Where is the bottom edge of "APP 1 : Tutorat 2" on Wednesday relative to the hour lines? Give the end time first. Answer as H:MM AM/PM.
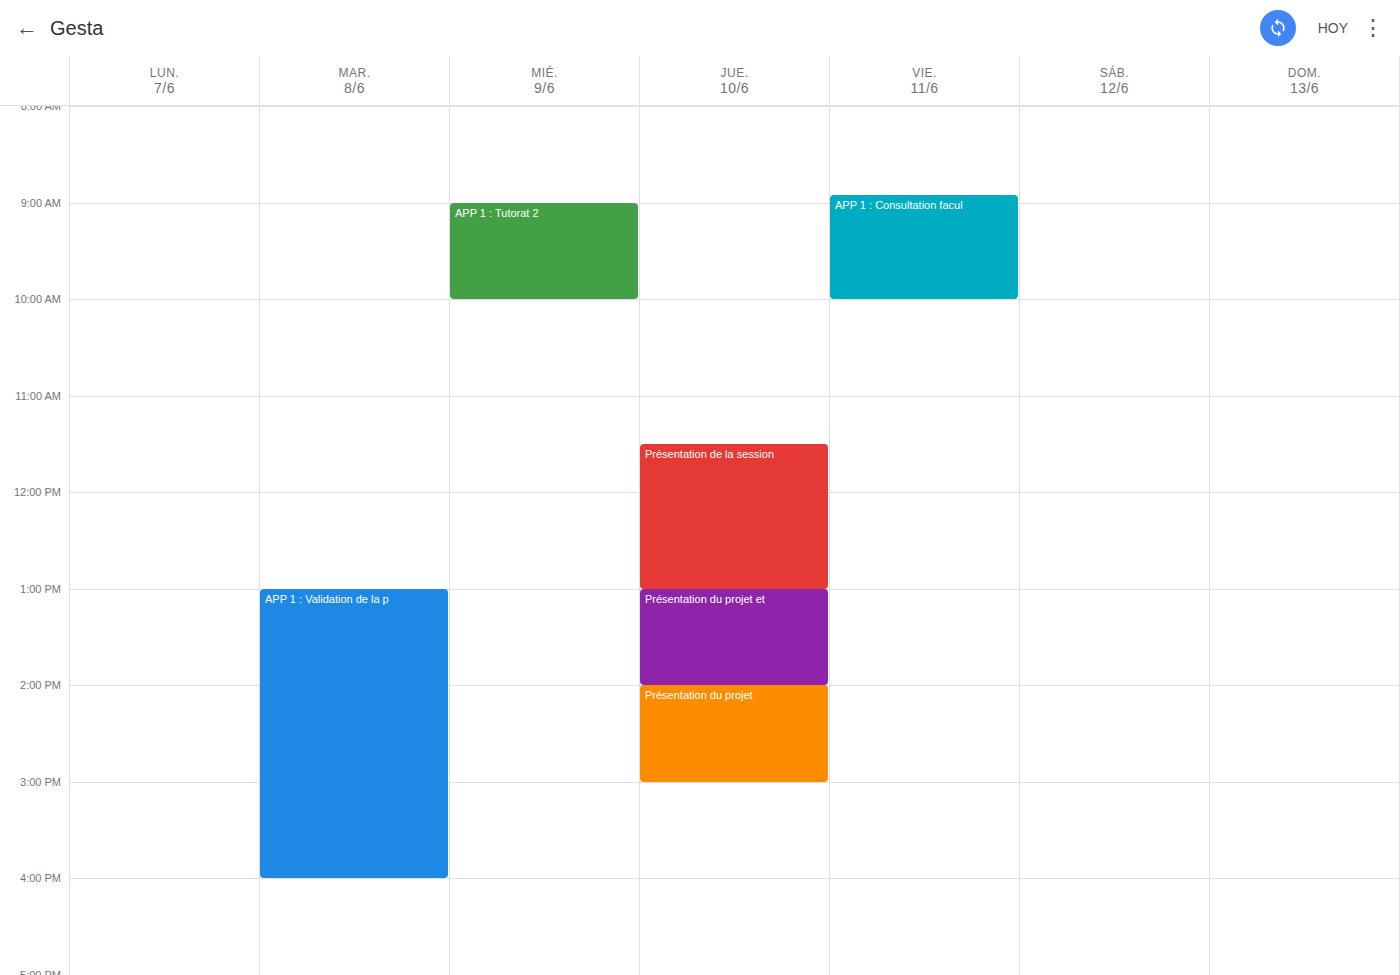
10:00 AM -- exactly on the 10 AM line.